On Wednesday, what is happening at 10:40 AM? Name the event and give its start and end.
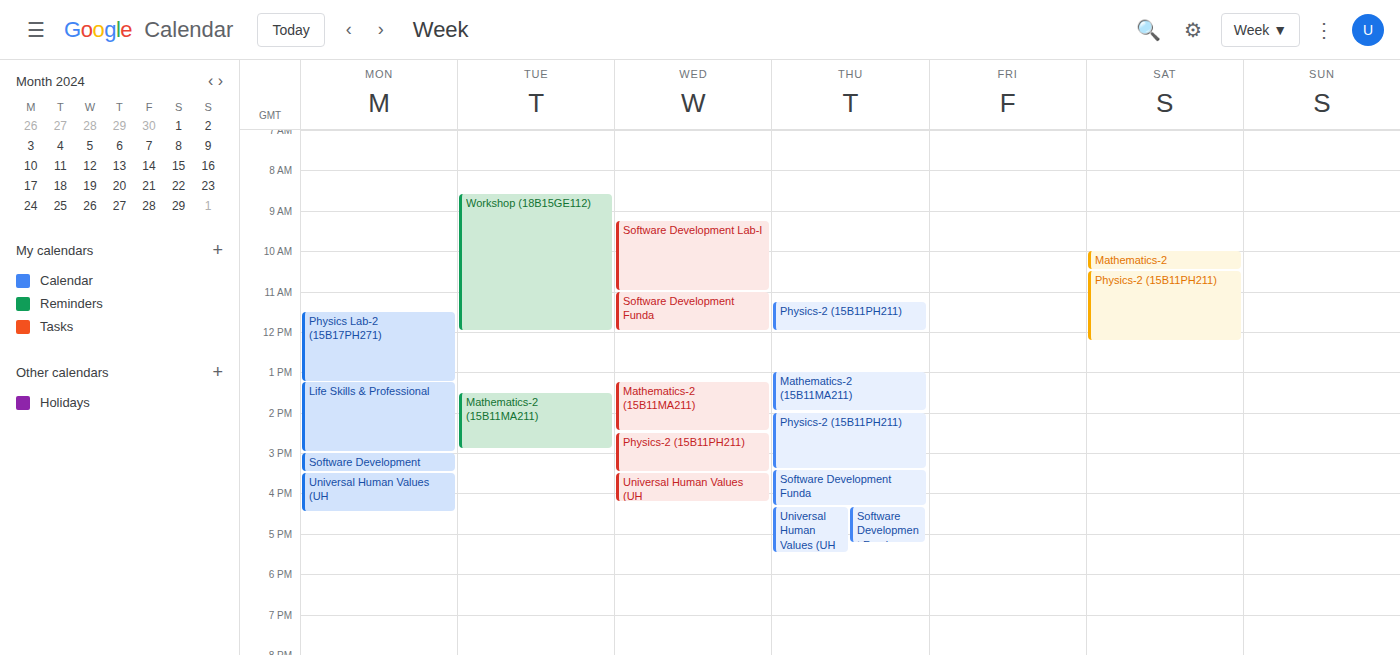
"Software Development Lab-I", 9:15 AM to 11:00 AM